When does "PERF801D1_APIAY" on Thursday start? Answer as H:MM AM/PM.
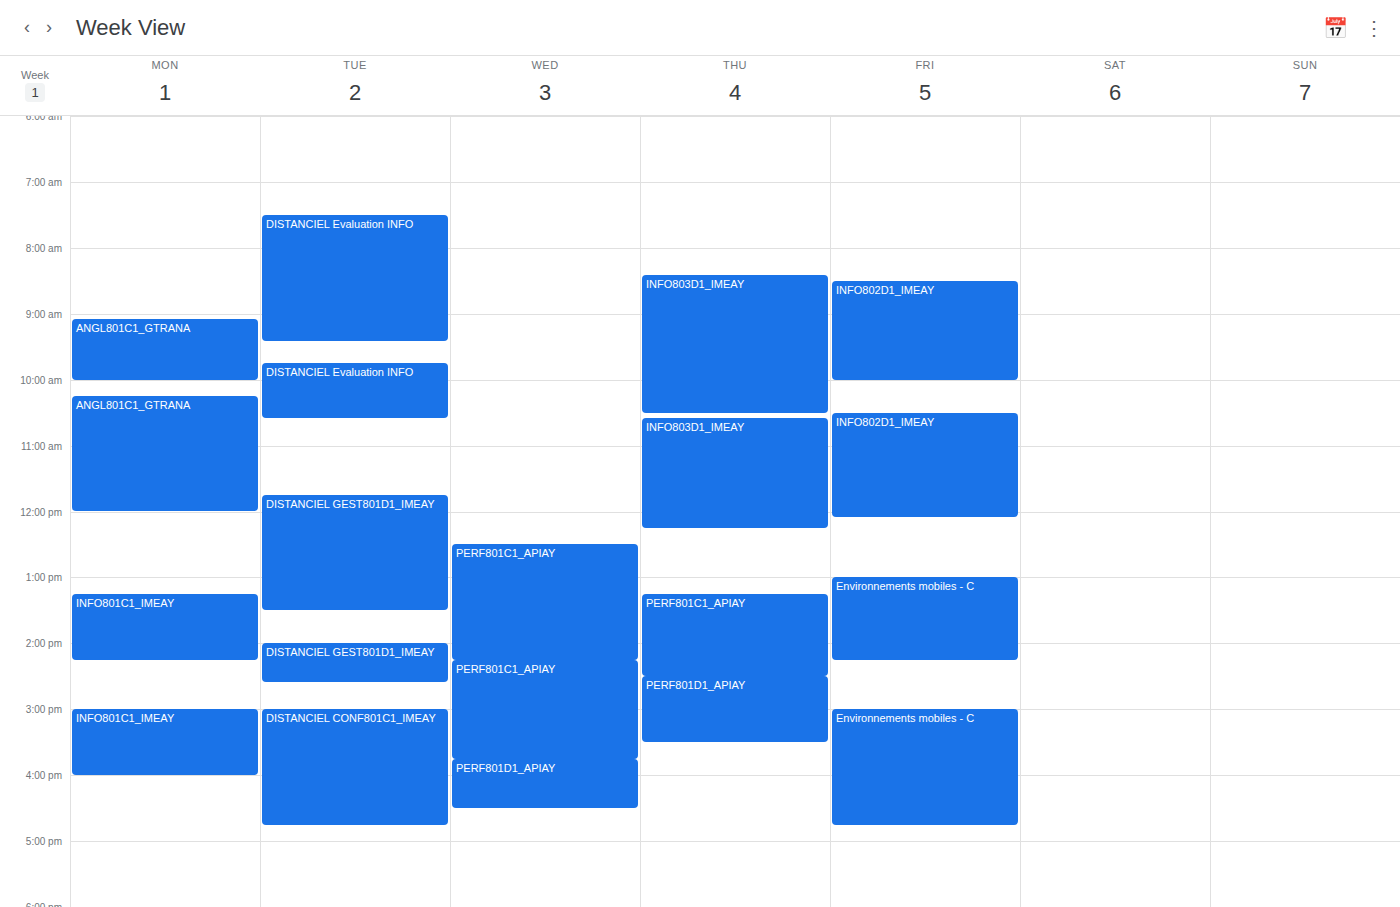
2:30 PM